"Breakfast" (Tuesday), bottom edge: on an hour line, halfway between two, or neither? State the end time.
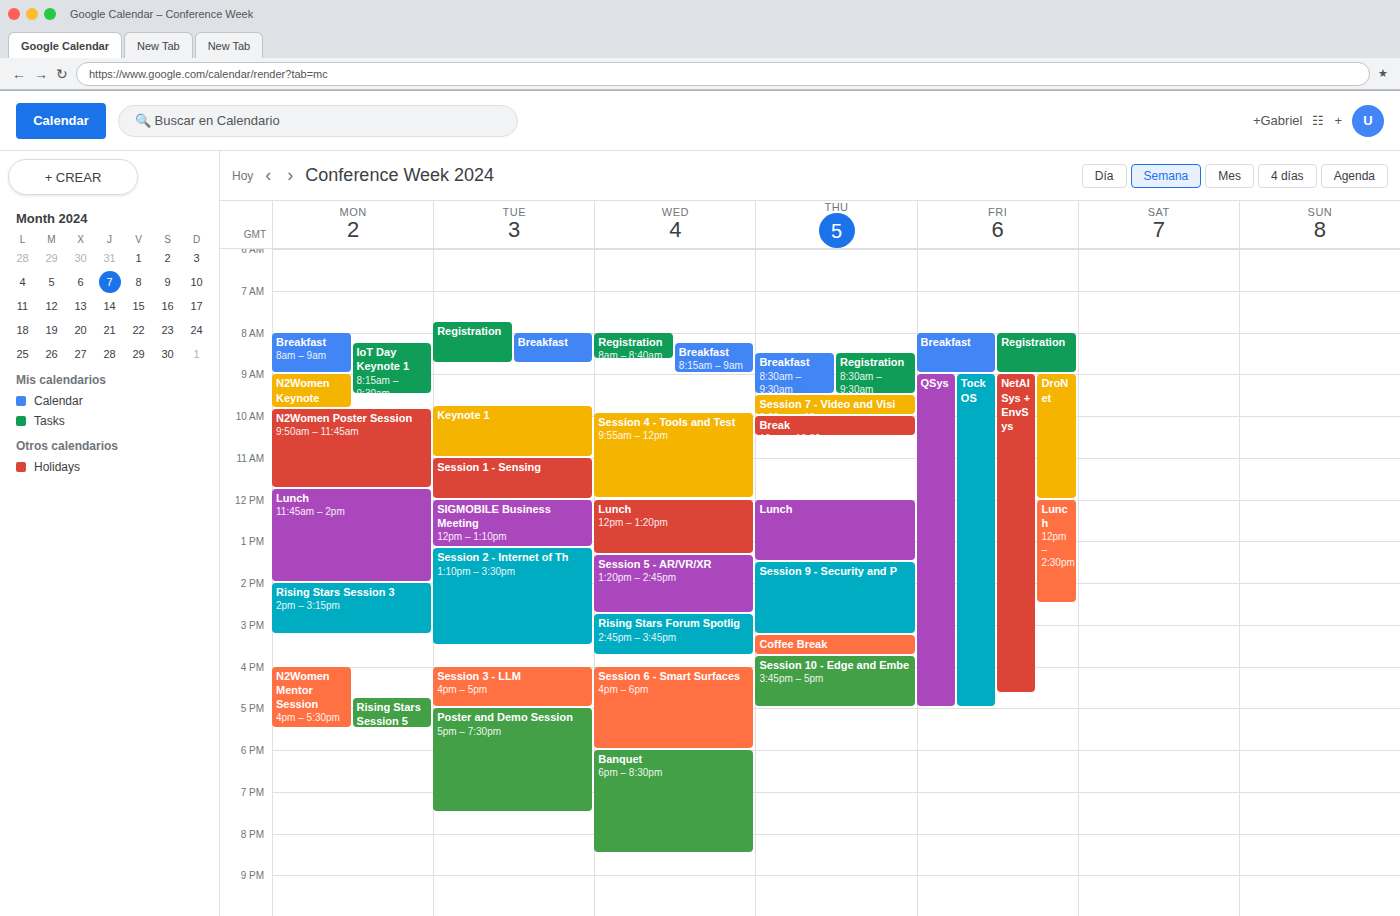
8:45 AM -- neither: three quarters of the way from the 8 AM line to the 9 AM line.